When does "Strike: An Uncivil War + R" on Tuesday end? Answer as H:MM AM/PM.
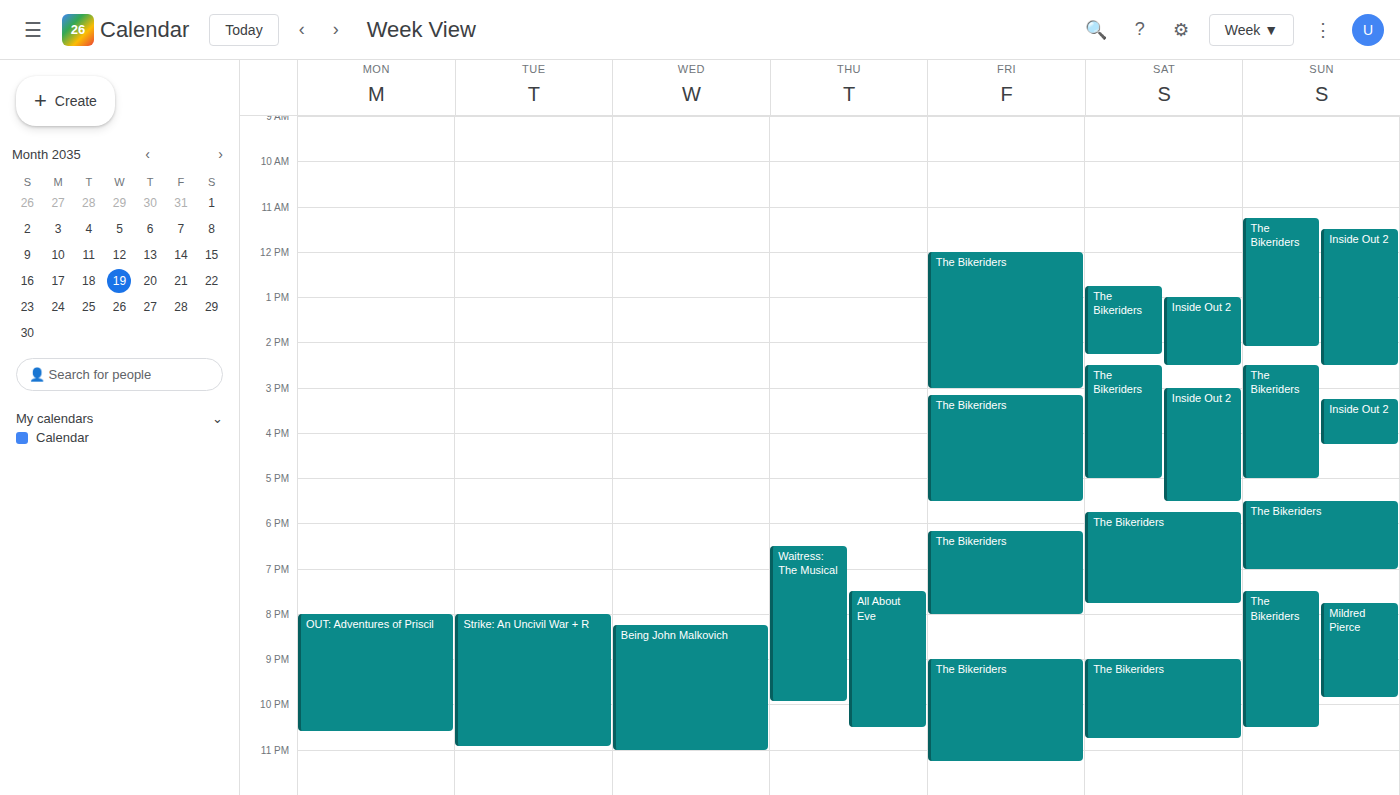
10:55 PM